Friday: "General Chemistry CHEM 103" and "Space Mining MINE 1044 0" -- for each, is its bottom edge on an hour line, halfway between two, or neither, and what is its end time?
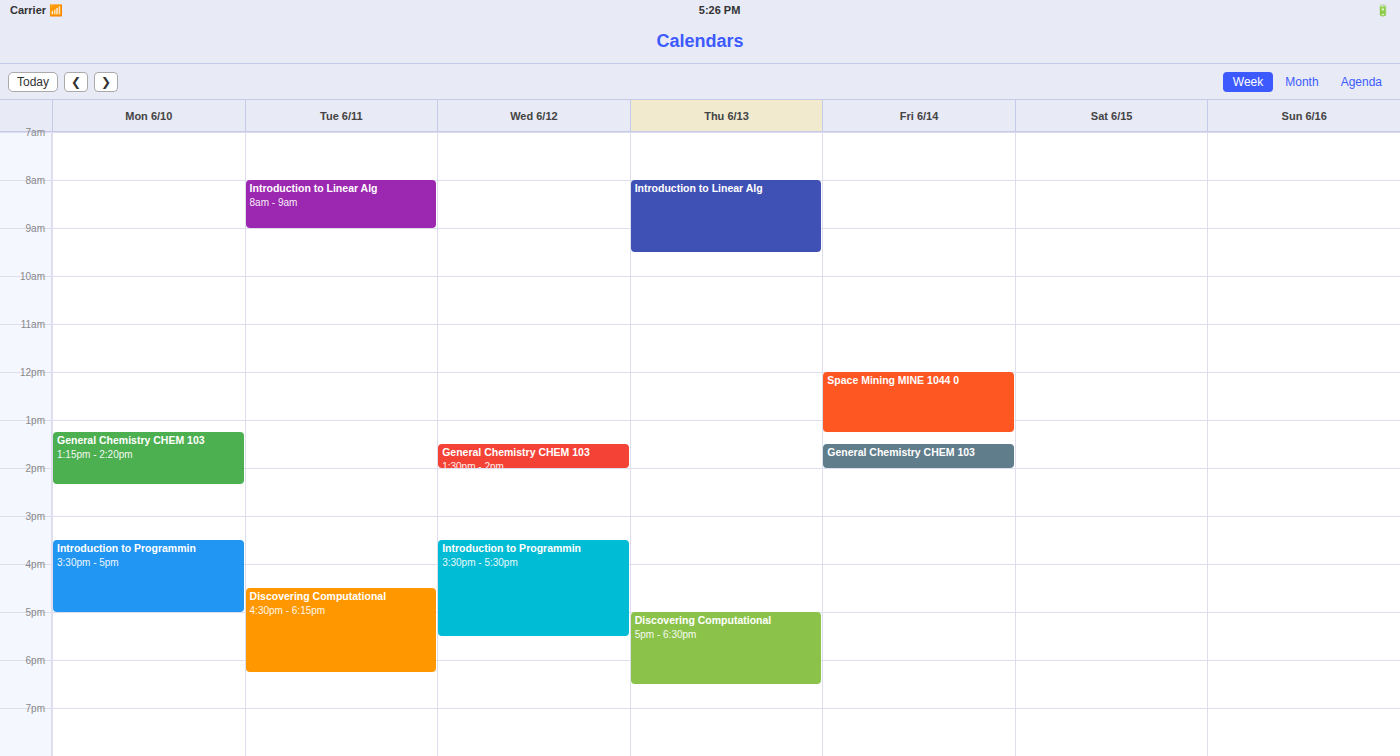
"General Chemistry CHEM 103": 2:00 PM, exactly on the 2 PM line. "Space Mining MINE 1044 0": 1:15 PM, neither: a quarter of the way from the 1 PM line to the 2 PM line.